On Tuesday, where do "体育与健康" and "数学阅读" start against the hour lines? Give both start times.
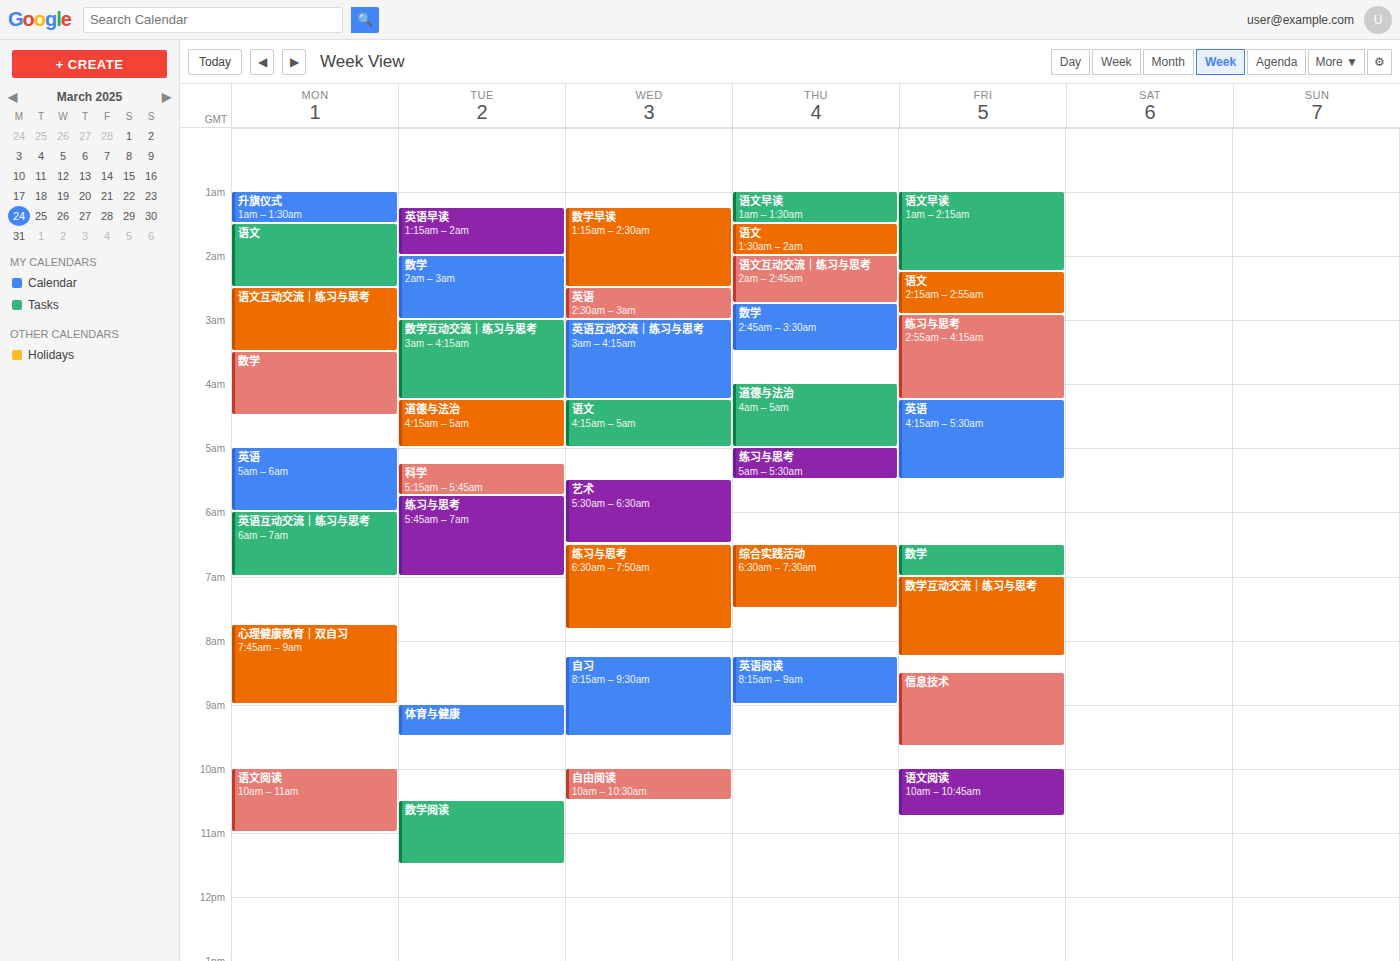
"体育与健康": 9:00 AM, exactly on the 9 AM line. "数学阅读": 10:30 AM, halfway between the 10 AM and 11 AM lines.